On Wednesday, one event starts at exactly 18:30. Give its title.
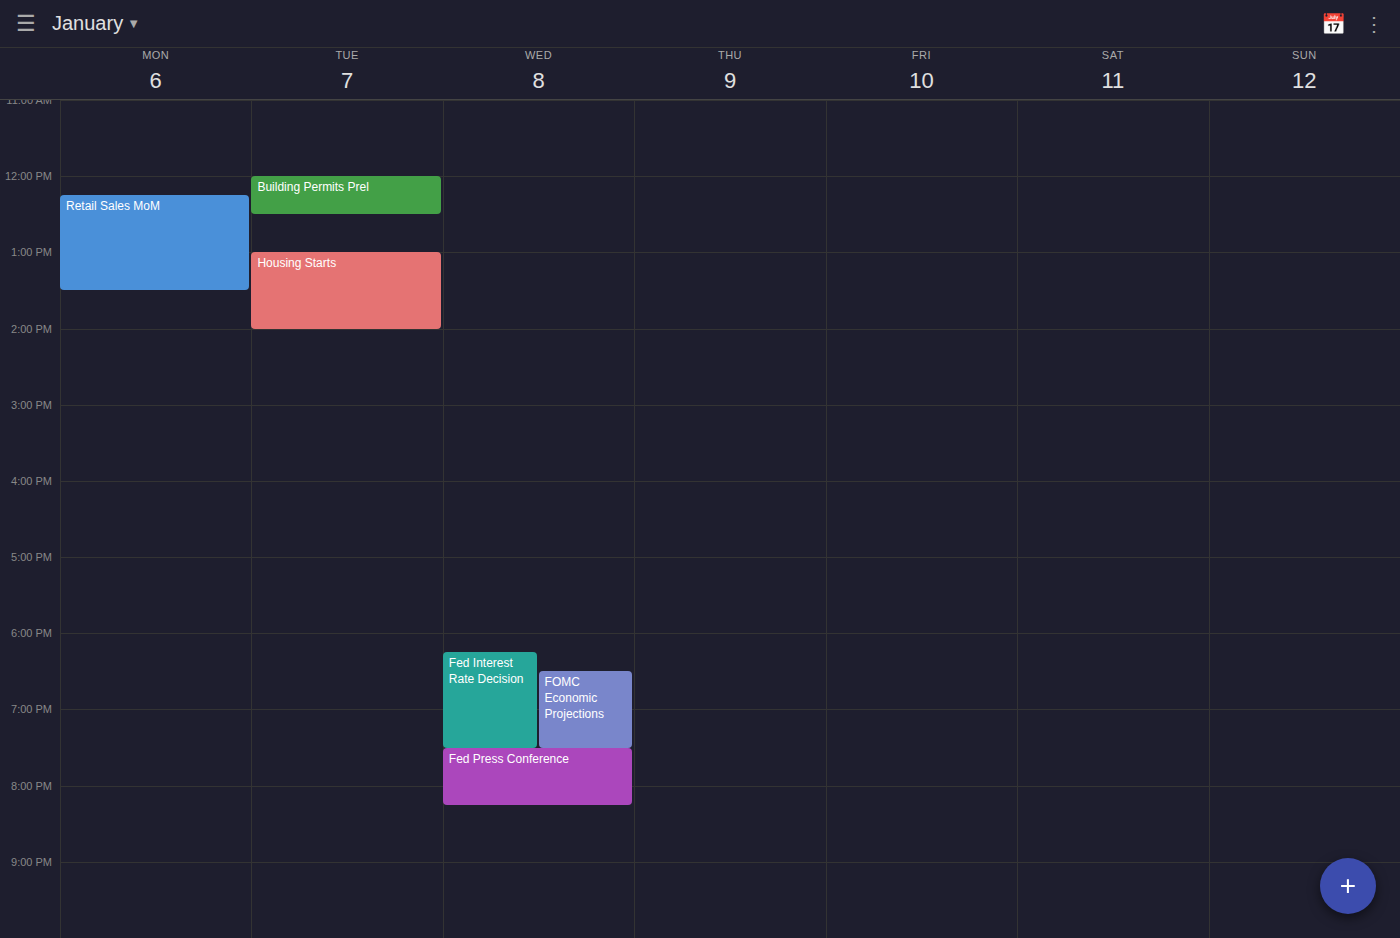
"FOMC Economic Projections"